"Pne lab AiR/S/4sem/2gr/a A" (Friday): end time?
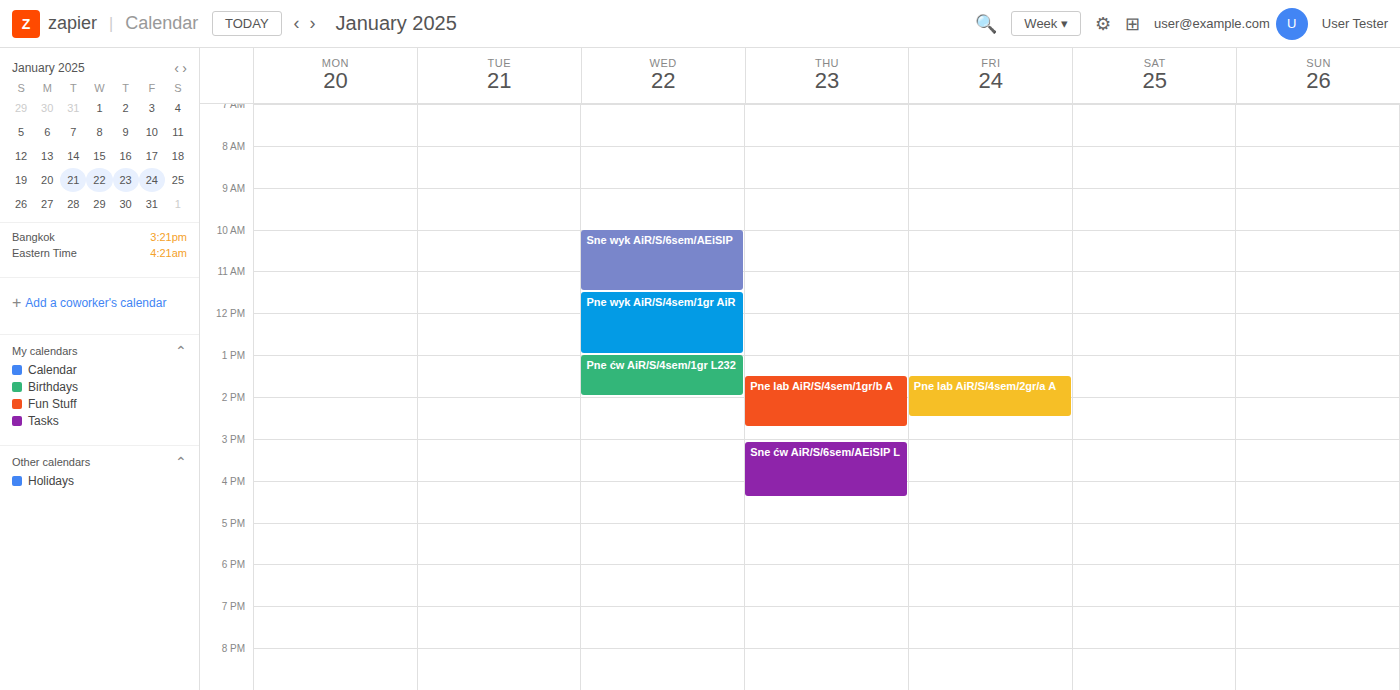
2:30 PM